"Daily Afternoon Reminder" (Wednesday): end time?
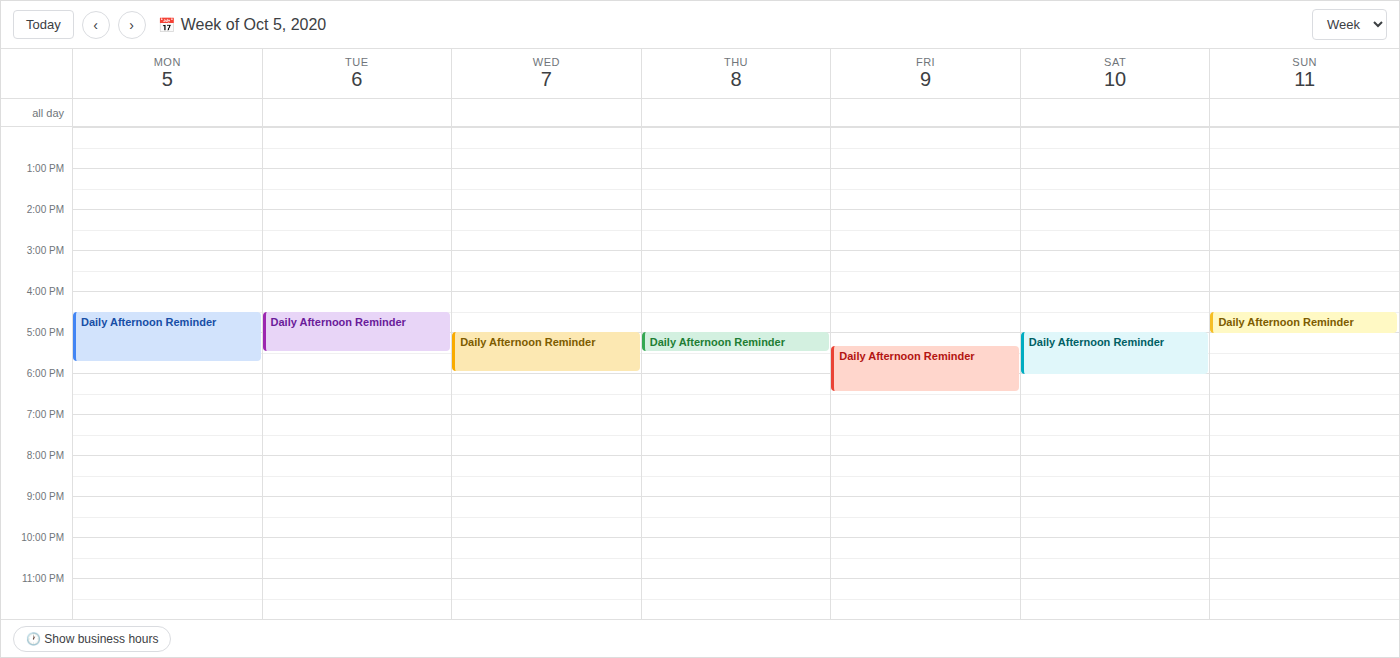
18:00